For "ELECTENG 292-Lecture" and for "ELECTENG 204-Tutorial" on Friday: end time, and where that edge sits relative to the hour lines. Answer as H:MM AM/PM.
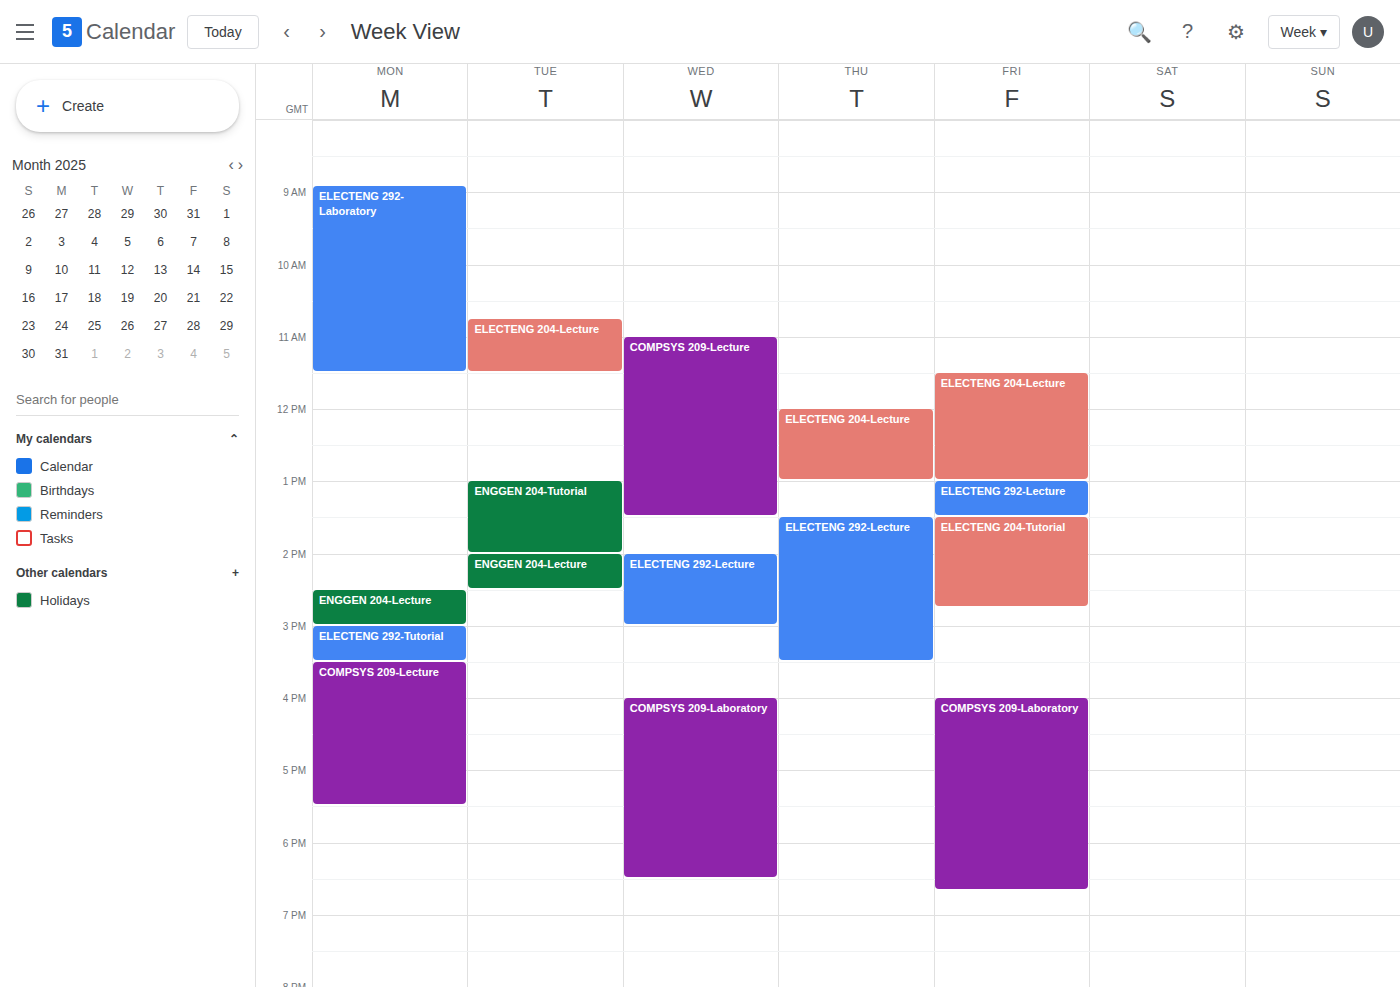
"ELECTENG 292-Lecture": 1:30 PM, halfway between the 1 PM and 2 PM lines. "ELECTENG 204-Tutorial": 2:45 PM, neither: three quarters of the way from the 2 PM line to the 3 PM line.